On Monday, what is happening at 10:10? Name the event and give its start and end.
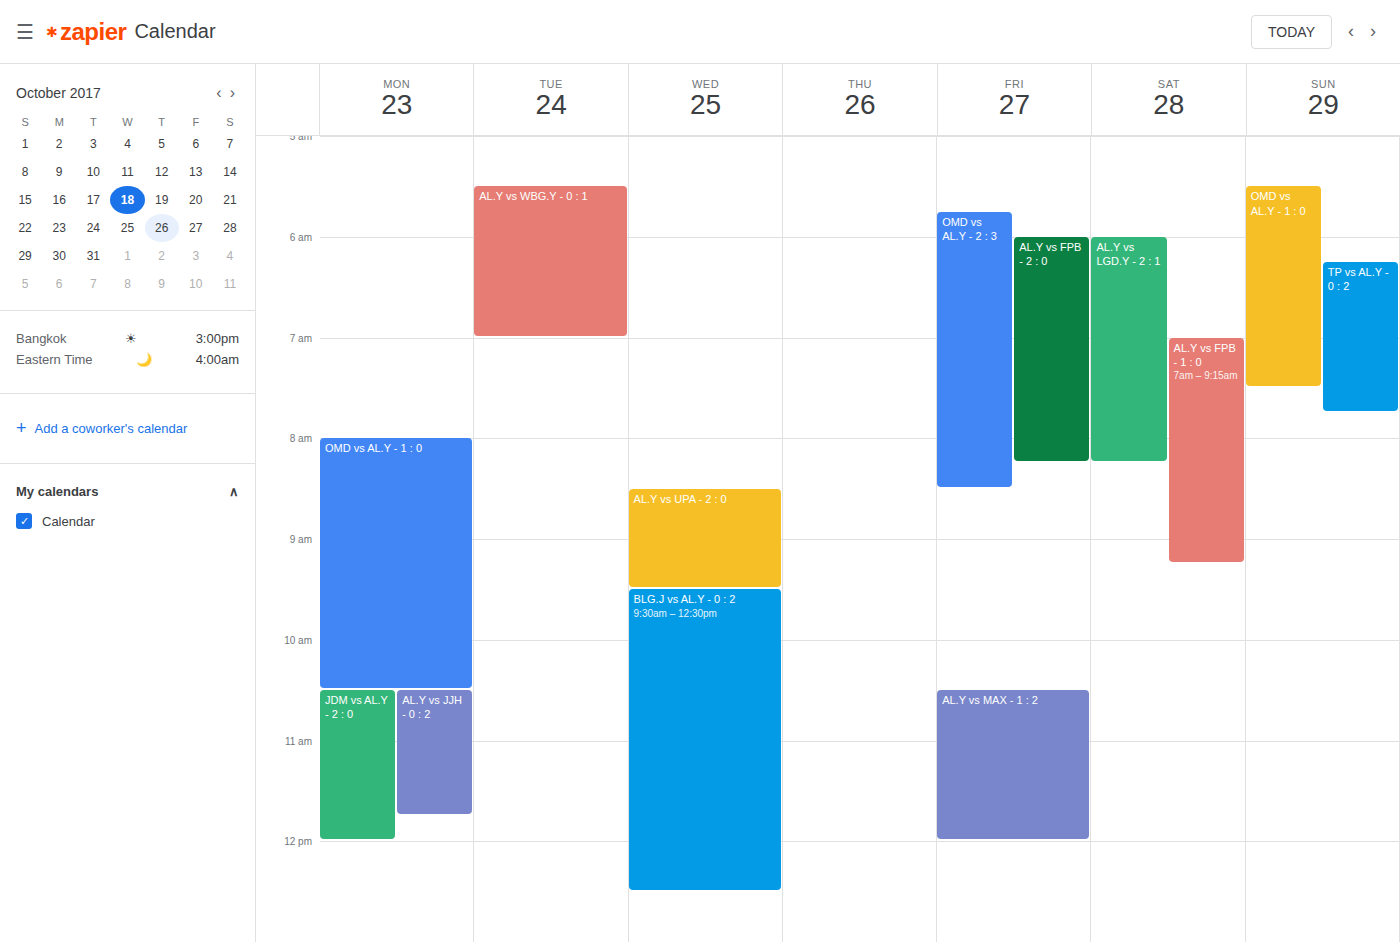
"OMD vs AL.Y - 1 : 0", 08:00 to 10:30